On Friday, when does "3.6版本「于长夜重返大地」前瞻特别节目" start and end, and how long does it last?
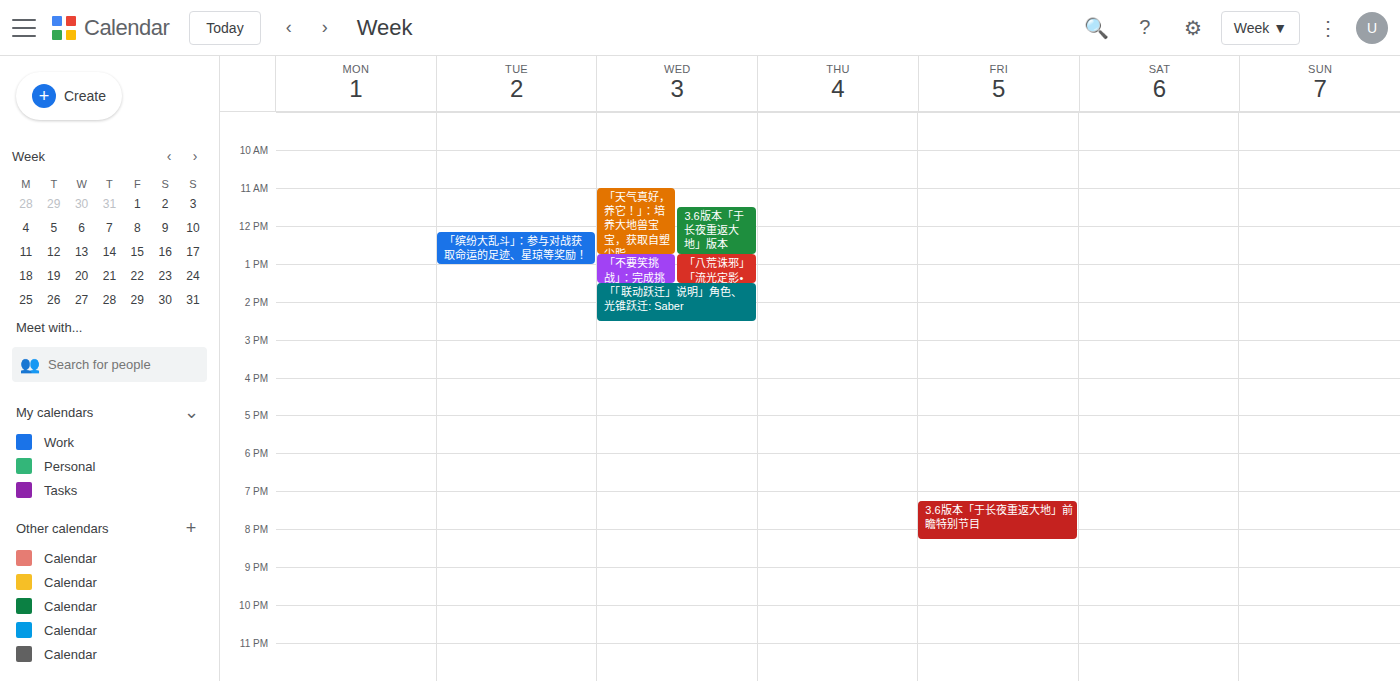
7:15 PM to 8:15 PM, 1 hour